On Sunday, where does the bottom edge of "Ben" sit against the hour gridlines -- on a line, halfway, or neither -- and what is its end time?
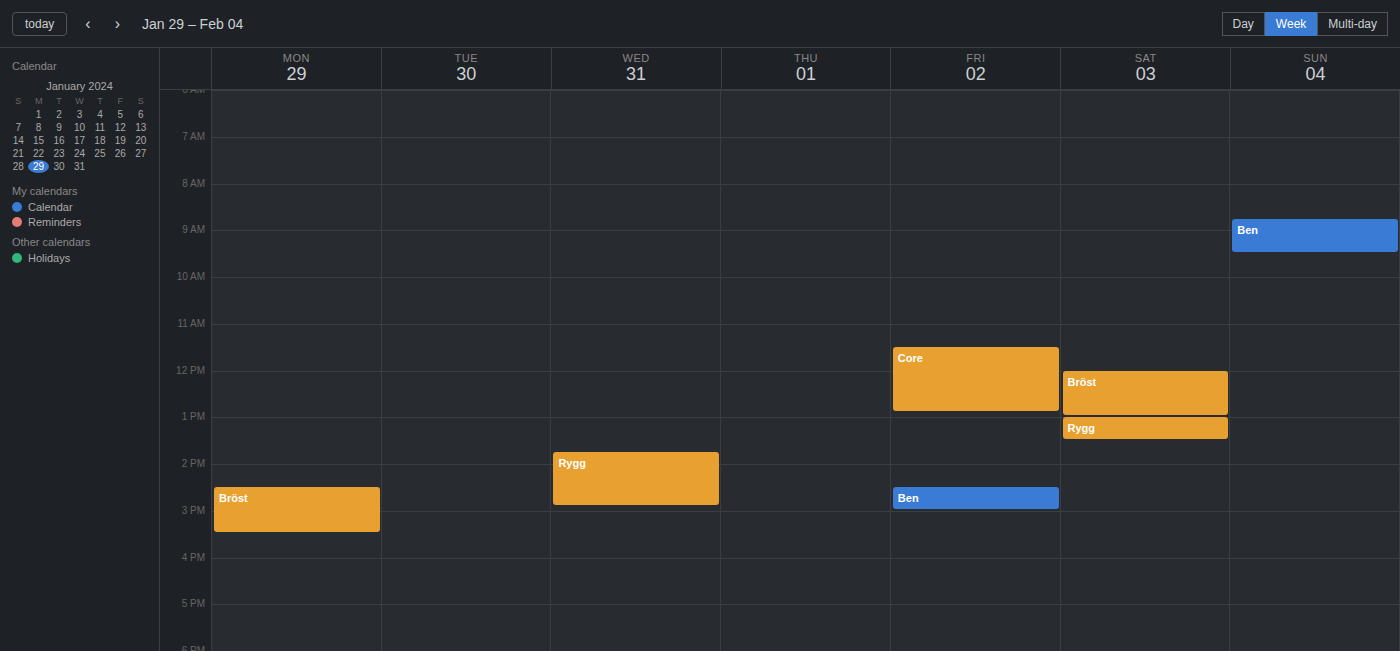
9:30 AM -- halfway between the 9 AM and 10 AM lines.